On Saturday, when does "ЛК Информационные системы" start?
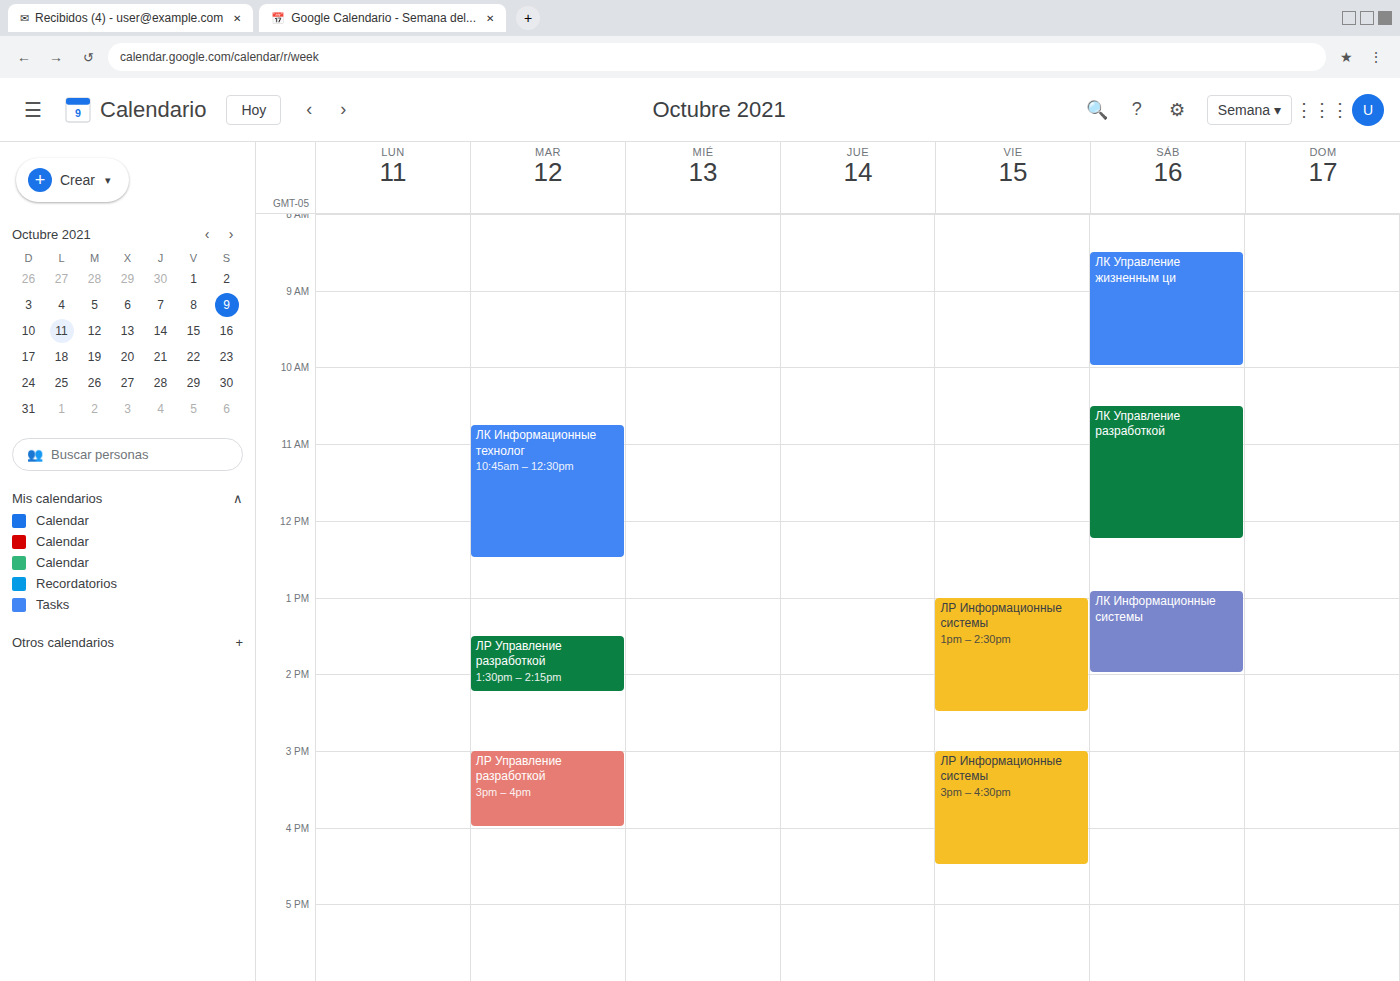
12:55 PM